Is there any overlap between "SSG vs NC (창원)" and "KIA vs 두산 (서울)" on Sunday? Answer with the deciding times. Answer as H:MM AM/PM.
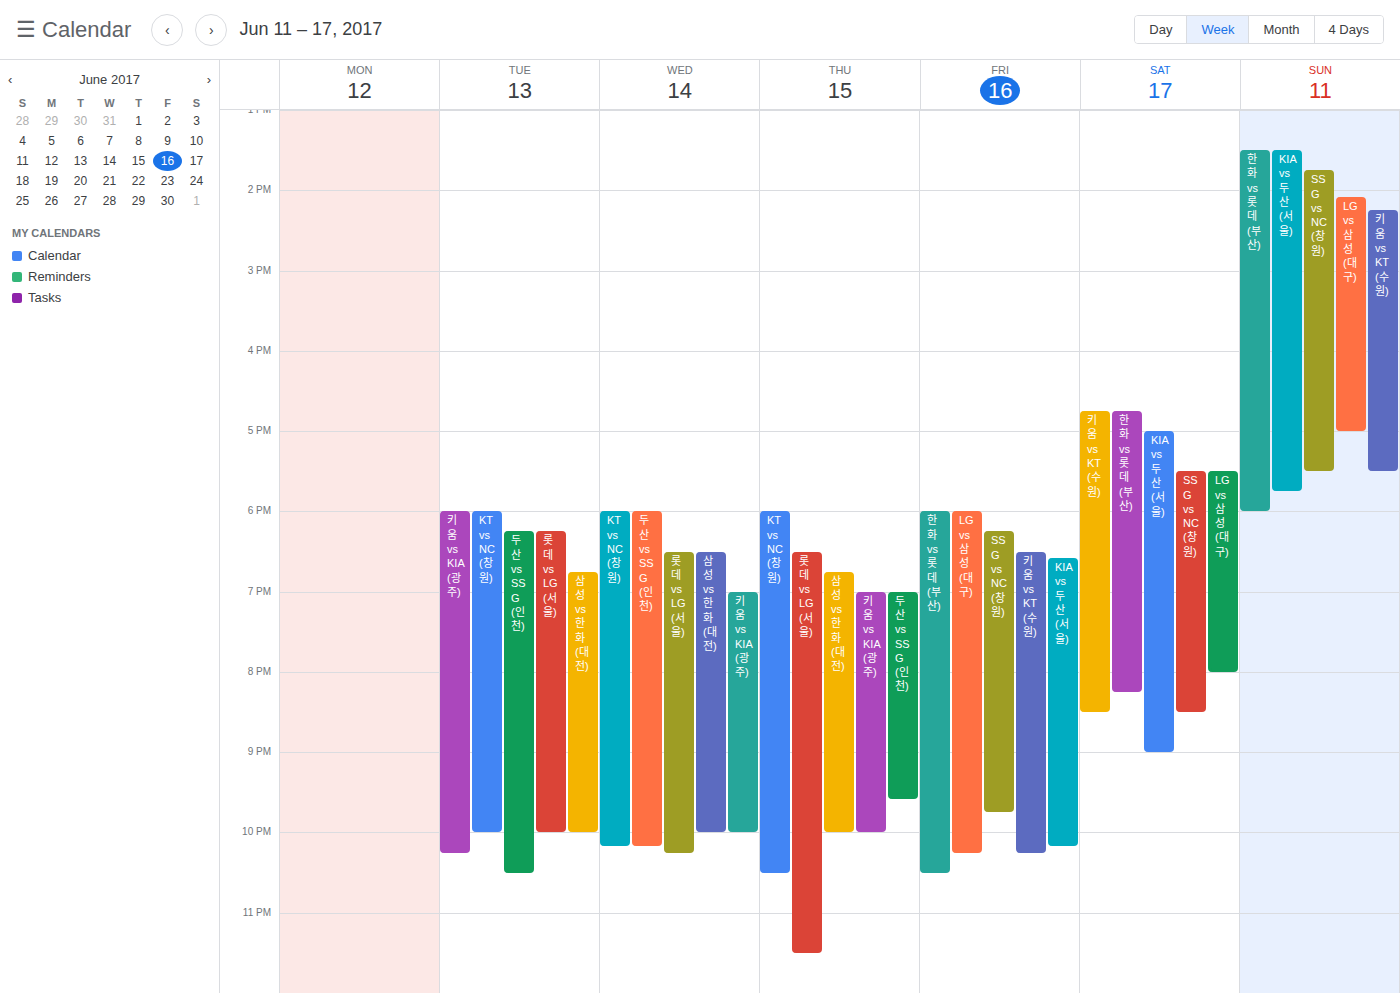
"SSG vs NC (창원)" runs 1:45 PM to 5:30 PM, inside "KIA vs 두산 (서울)" -- they overlap.